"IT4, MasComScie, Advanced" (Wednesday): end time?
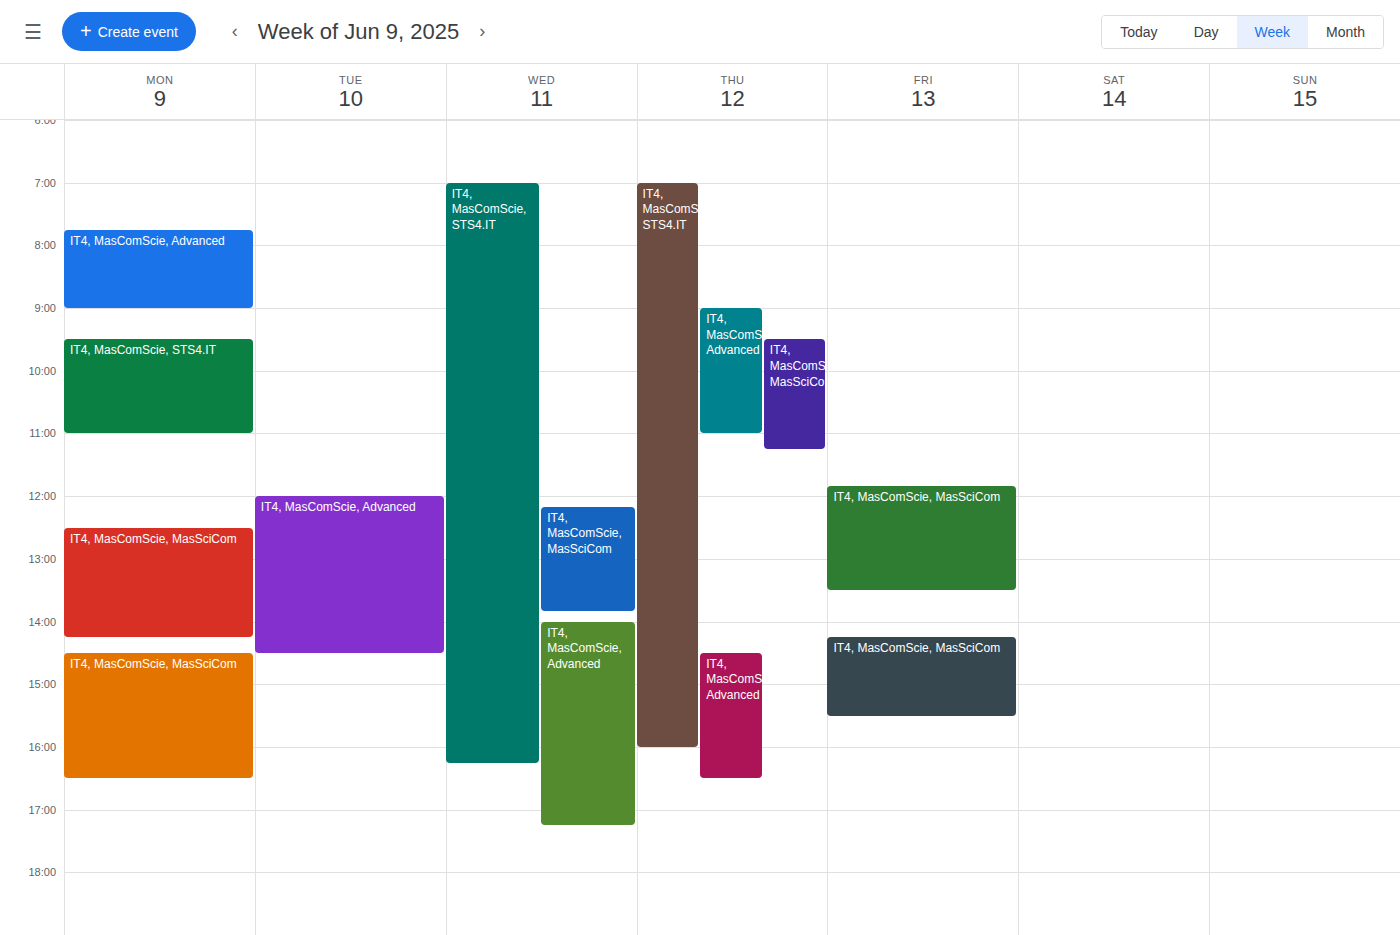
5:15 PM